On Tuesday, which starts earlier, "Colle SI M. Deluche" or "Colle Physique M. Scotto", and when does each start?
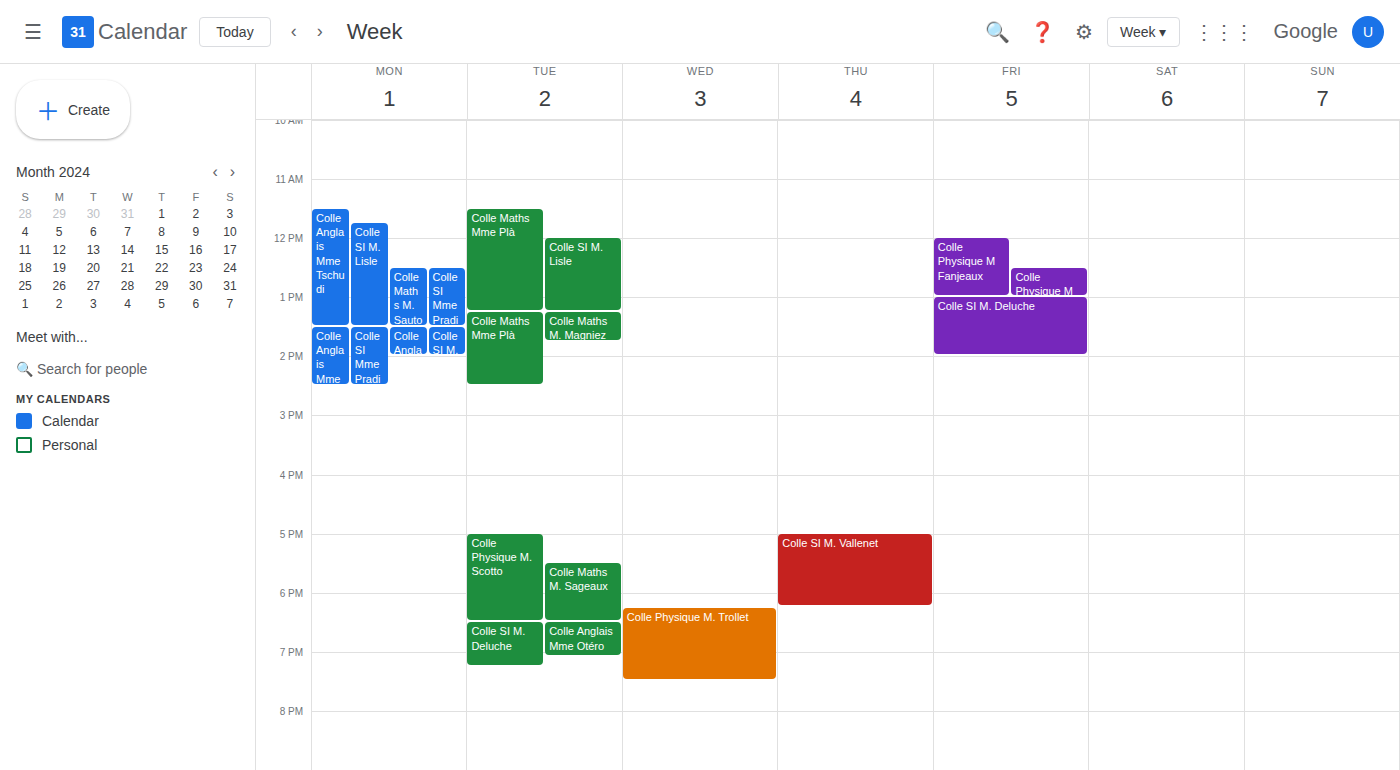
"Colle Physique M. Scotto" 5:00 PM; "Colle SI M. Deluche" 6:30 PM.